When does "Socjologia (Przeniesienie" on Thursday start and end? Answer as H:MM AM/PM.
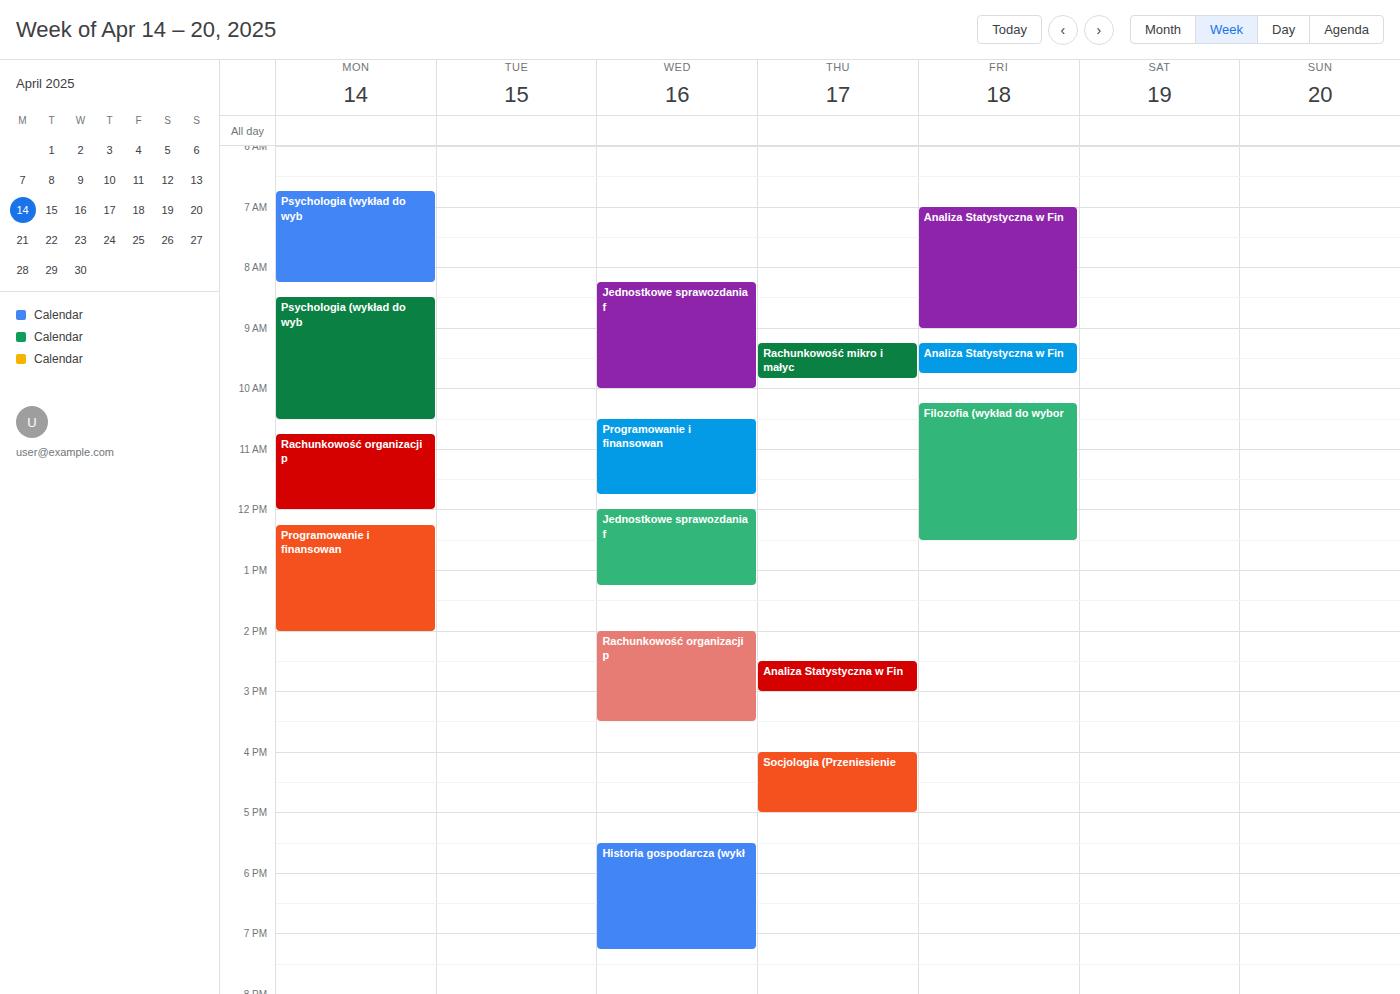
4:00 PM to 5:00 PM